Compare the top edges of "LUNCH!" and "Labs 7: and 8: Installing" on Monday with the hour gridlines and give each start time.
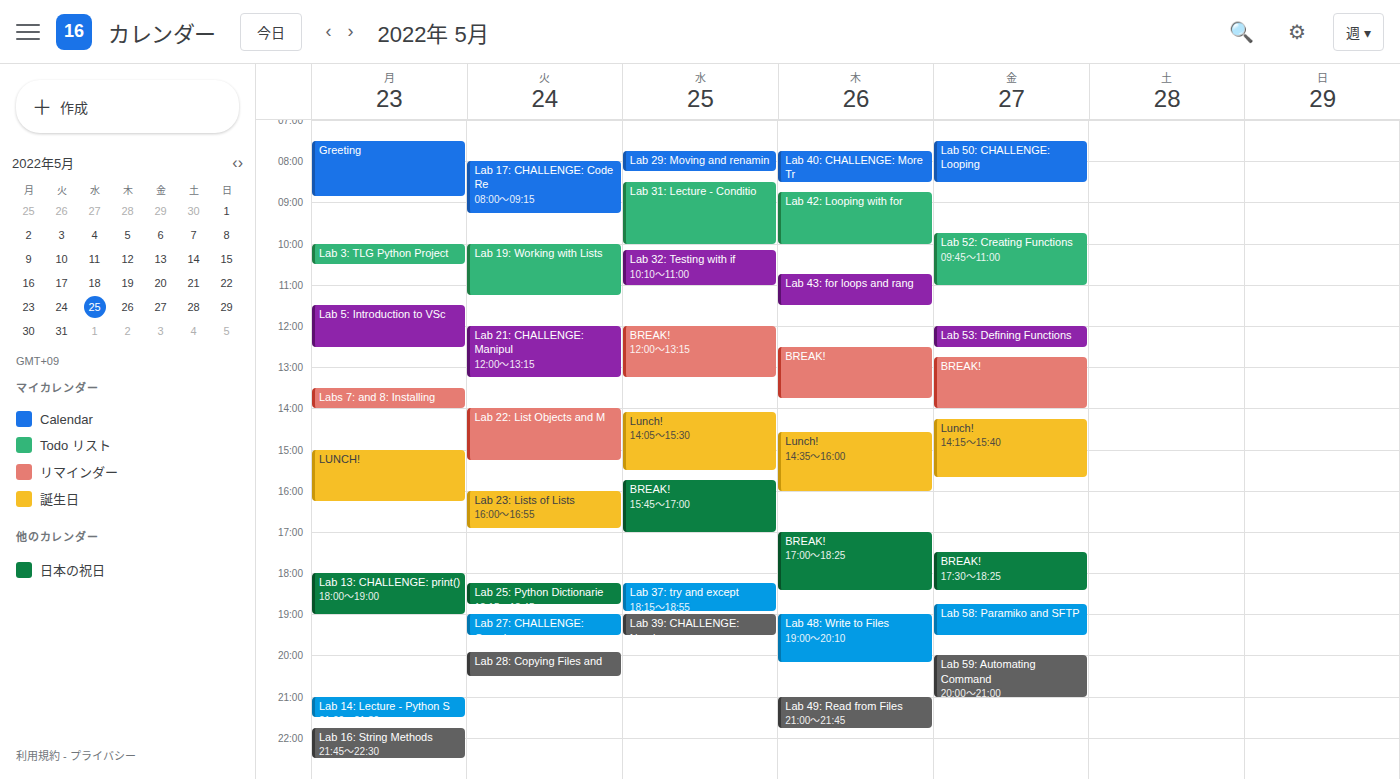
"LUNCH!": 3:00 PM, exactly on the 3 PM line. "Labs 7: and 8: Installing": 1:30 PM, halfway between the 1 PM and 2 PM lines.